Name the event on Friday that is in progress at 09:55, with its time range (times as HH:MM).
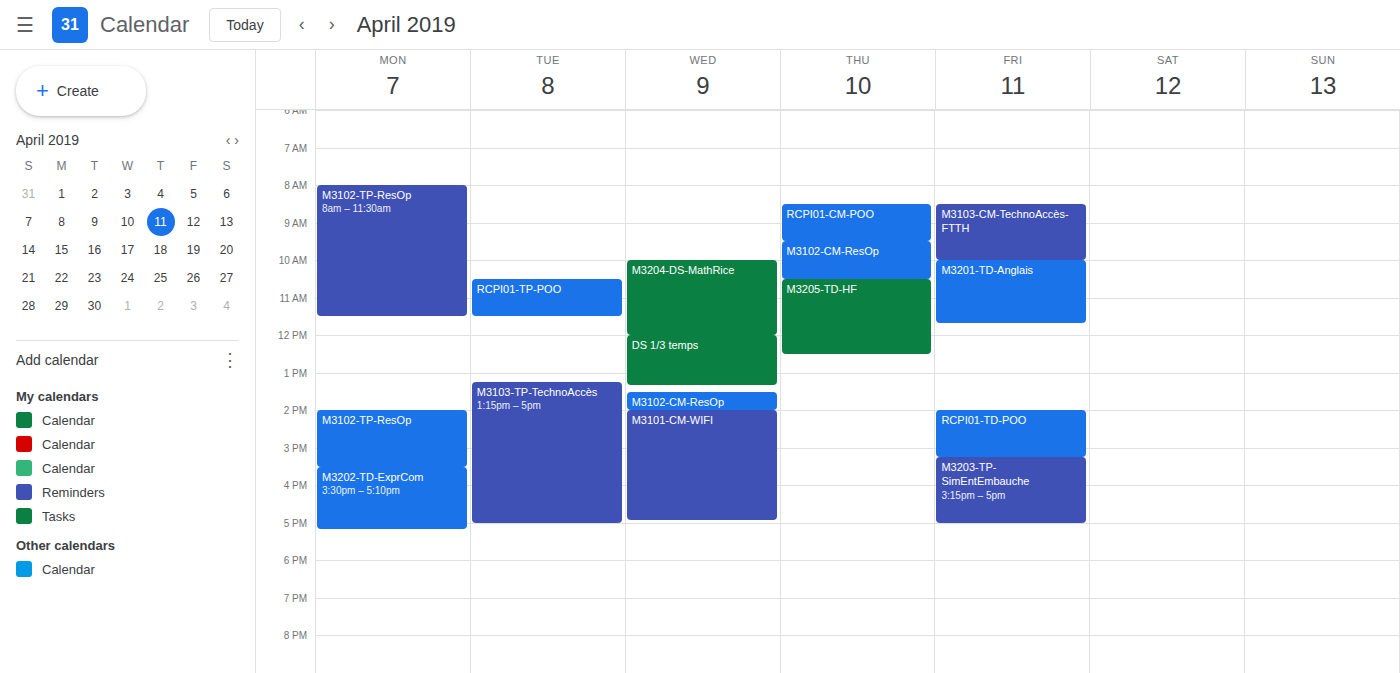
"M3103-CM-TechnoAccès-FTTH", 08:30 to 10:00